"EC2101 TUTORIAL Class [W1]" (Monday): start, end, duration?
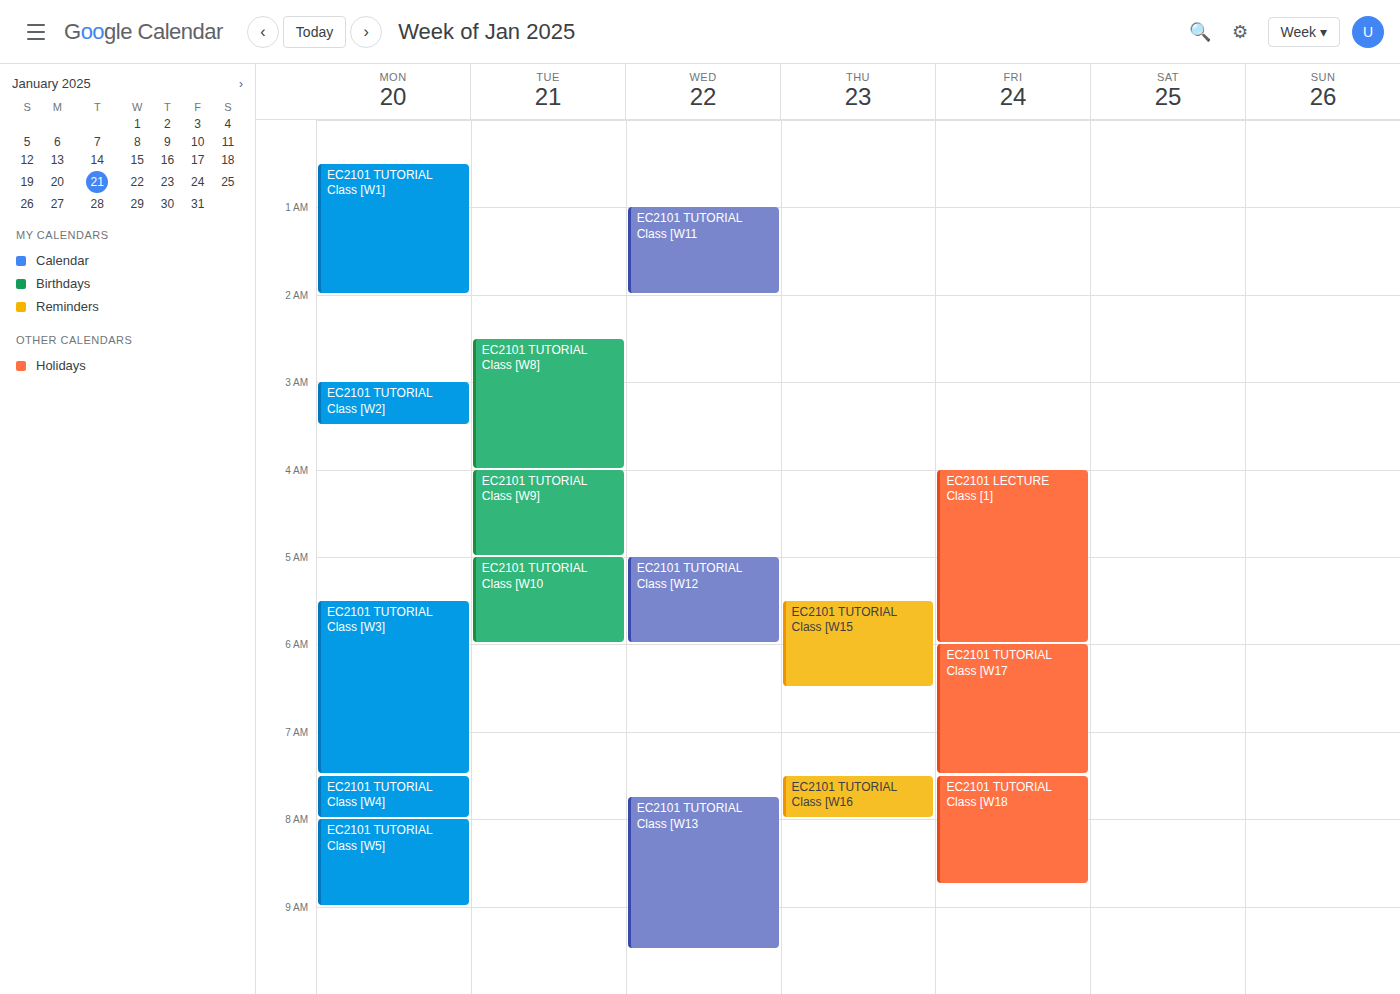
12:30 AM to 2:00 AM, 1 hour 30 minutes